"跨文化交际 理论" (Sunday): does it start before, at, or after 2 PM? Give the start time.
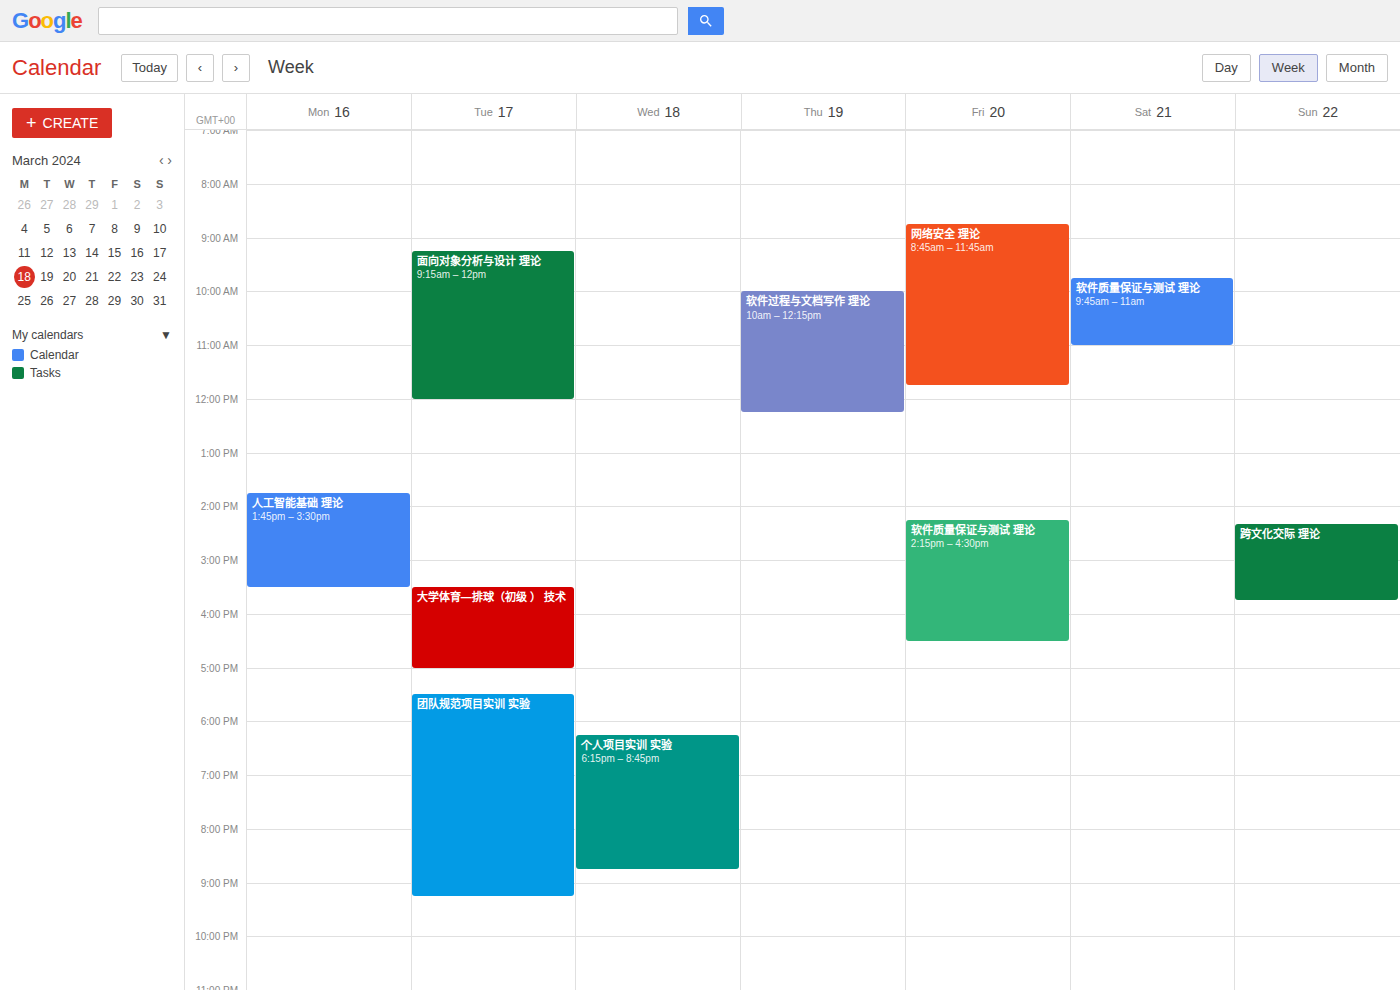
2:20 PM -- after 2 PM, 20 minutes below the 2 PM line.